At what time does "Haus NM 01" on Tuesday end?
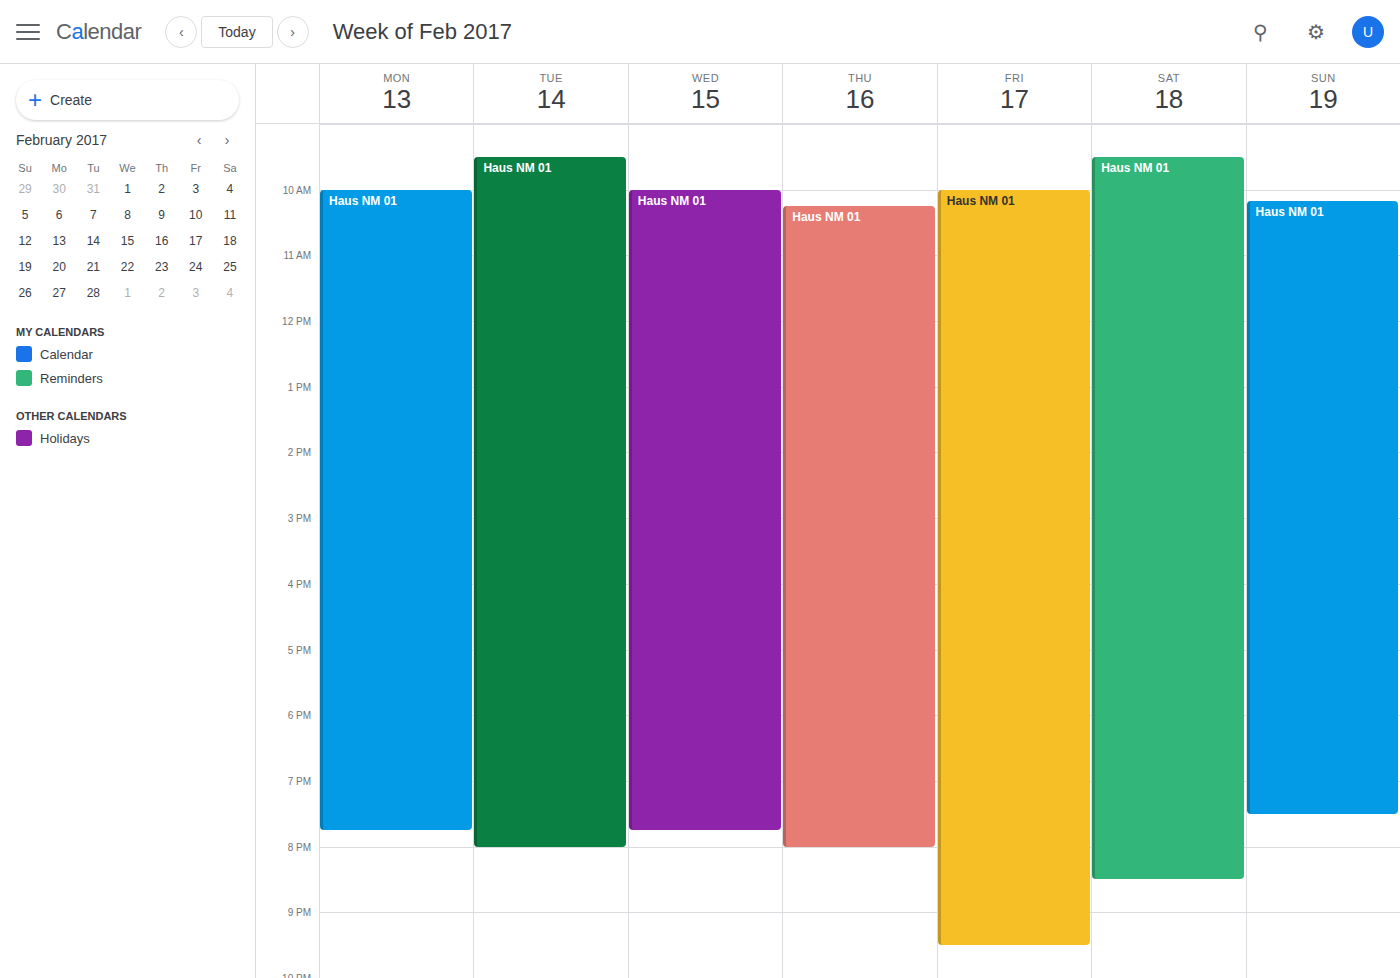
8:00 PM